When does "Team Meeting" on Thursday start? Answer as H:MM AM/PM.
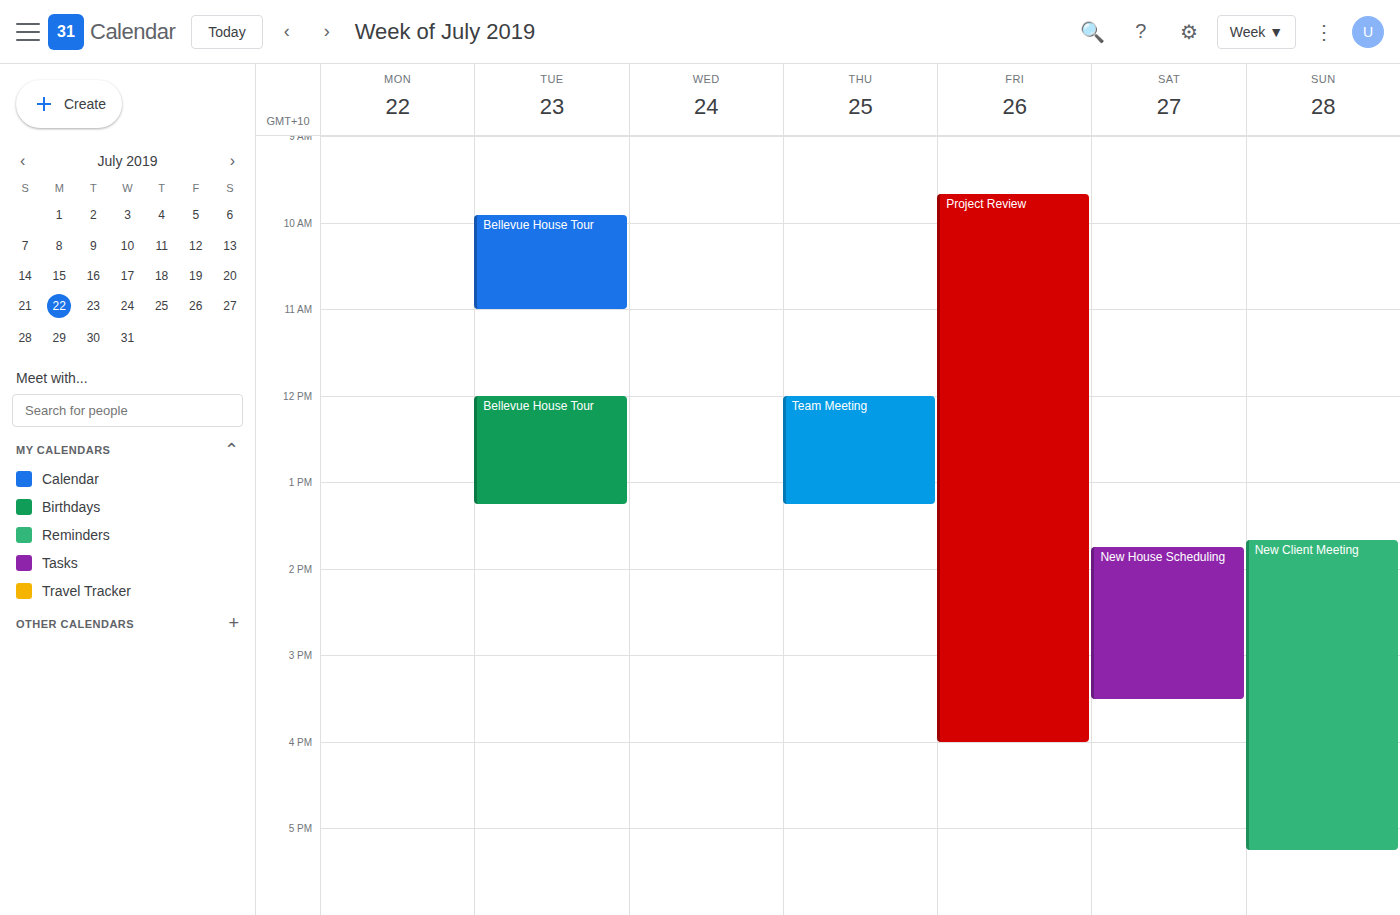
12:00 PM